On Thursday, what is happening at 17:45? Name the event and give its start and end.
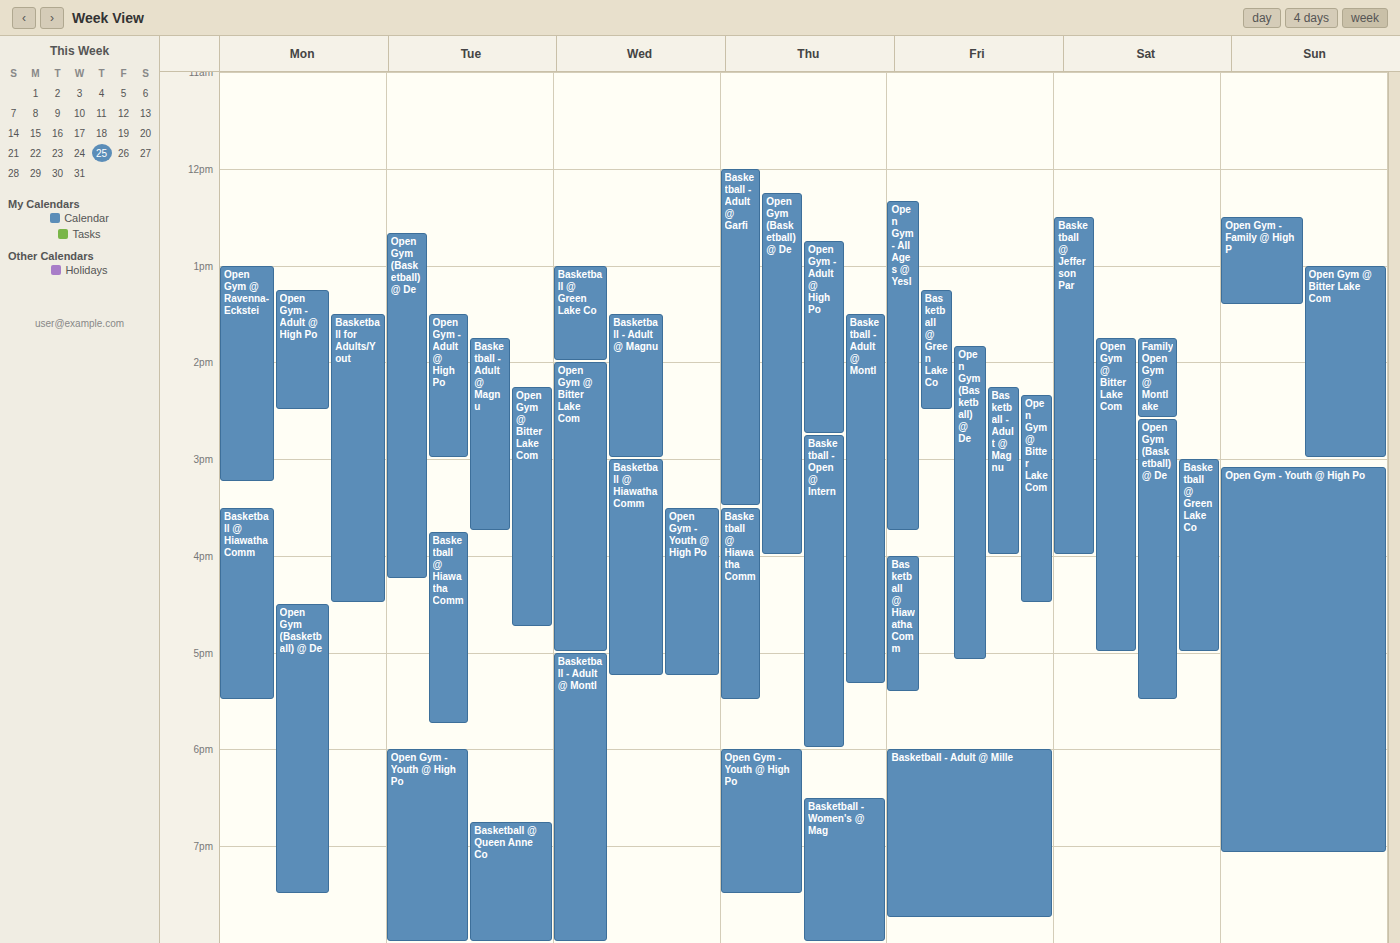
"Basketball - Open @ Intern", 14:45 to 18:00